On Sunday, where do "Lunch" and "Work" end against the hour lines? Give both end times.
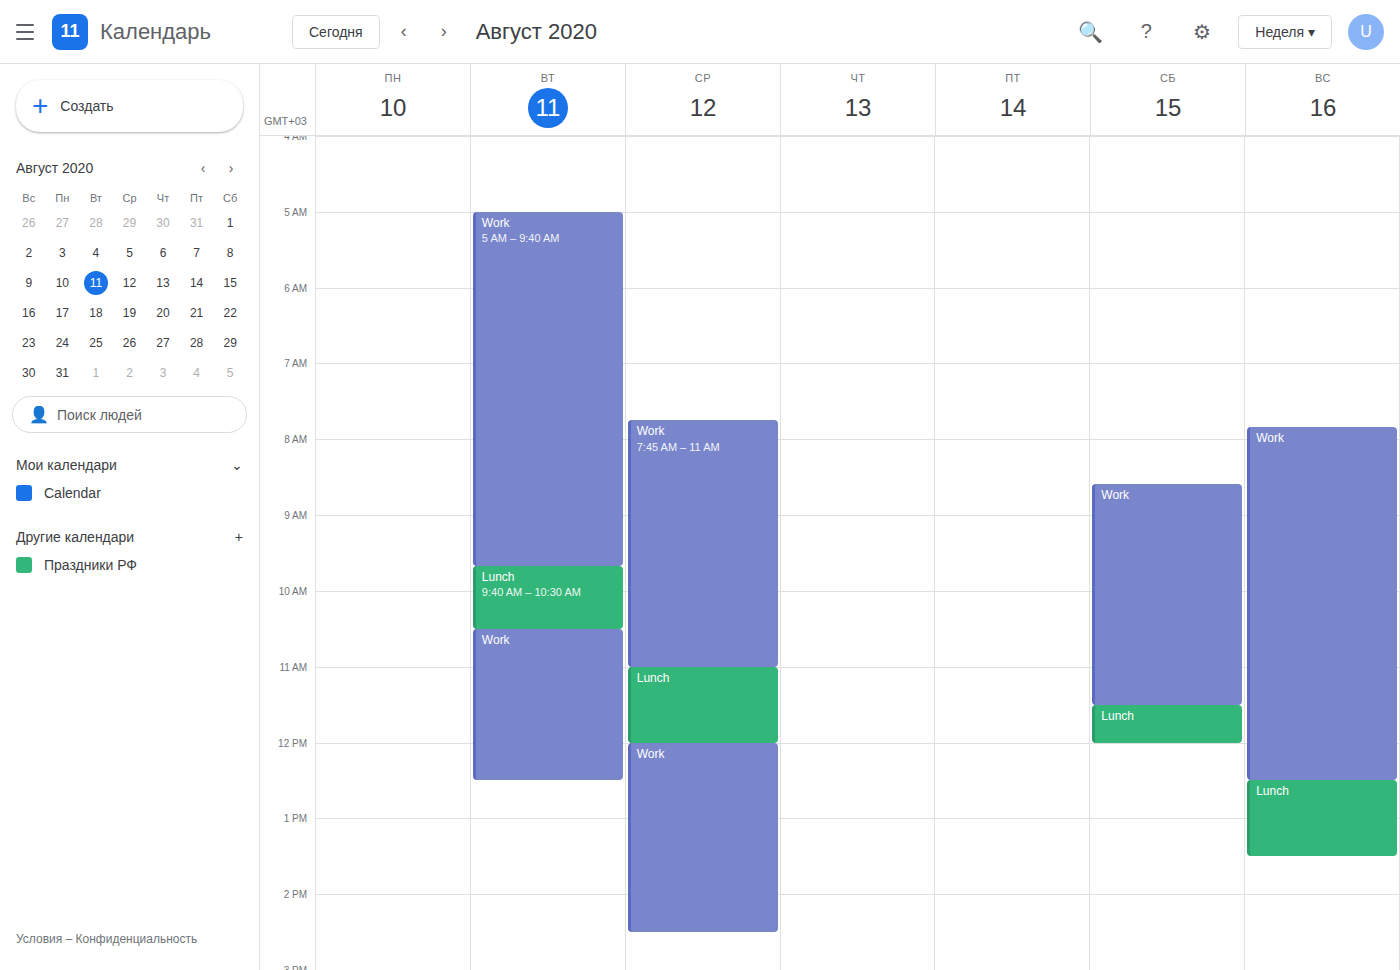
"Lunch": 1:30 PM, halfway between the 1 PM and 2 PM lines. "Work": 12:30 PM, halfway between the 12 PM and 1 PM lines.